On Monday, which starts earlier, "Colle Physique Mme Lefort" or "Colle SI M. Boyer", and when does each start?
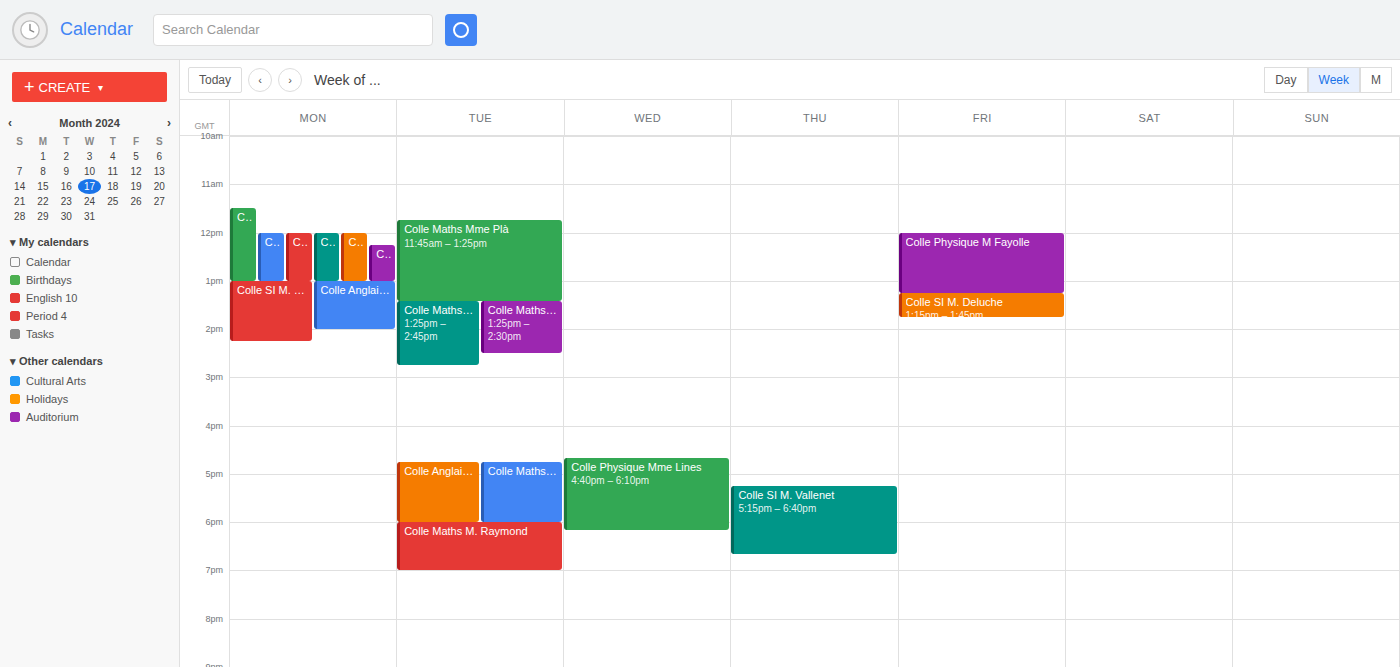
"Colle Physique Mme Lefort" 12:00 PM; "Colle SI M. Boyer" 1:00 PM.